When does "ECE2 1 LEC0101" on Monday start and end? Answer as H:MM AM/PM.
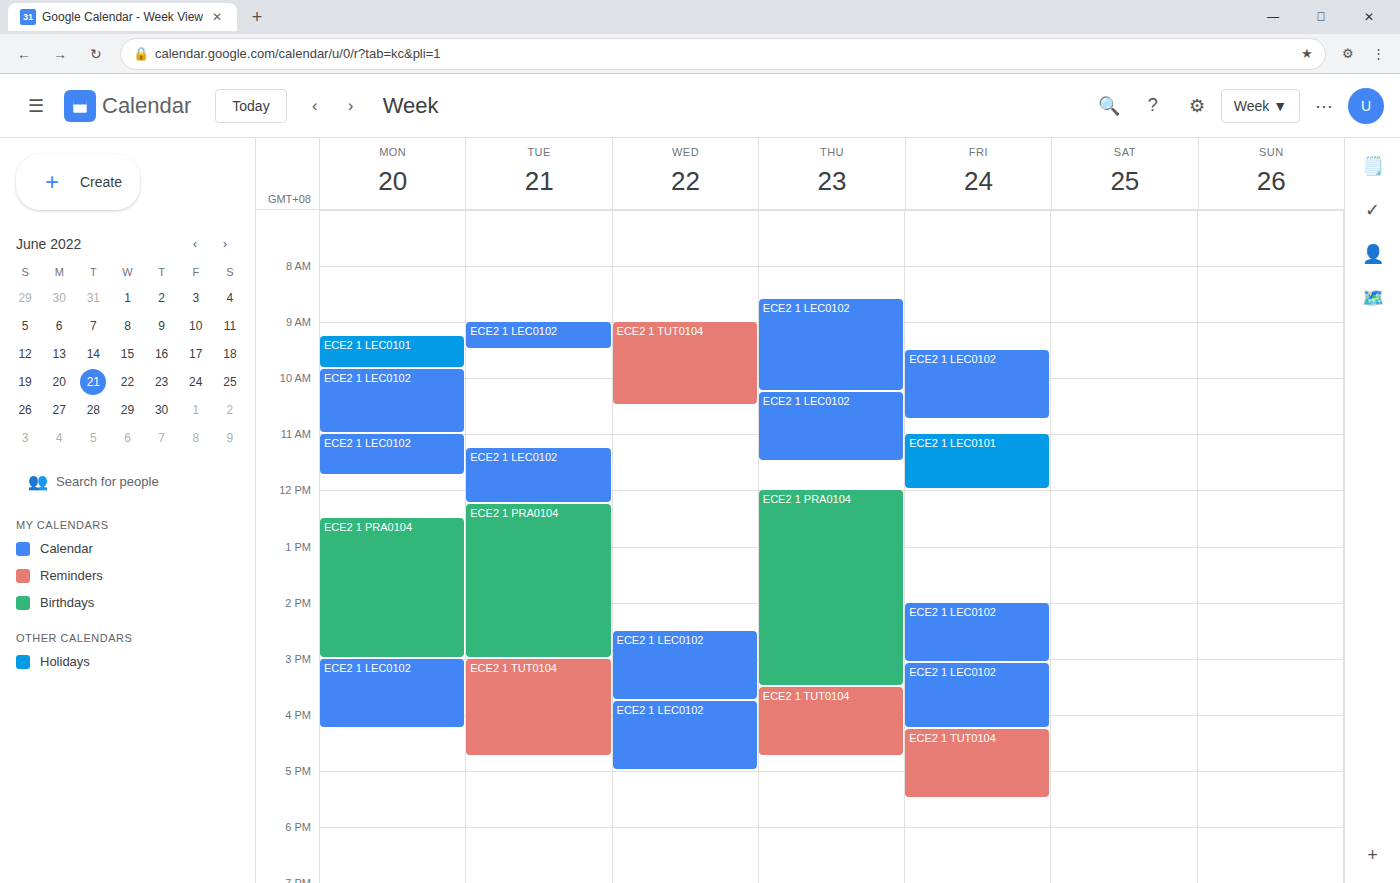
9:15 AM to 9:50 AM